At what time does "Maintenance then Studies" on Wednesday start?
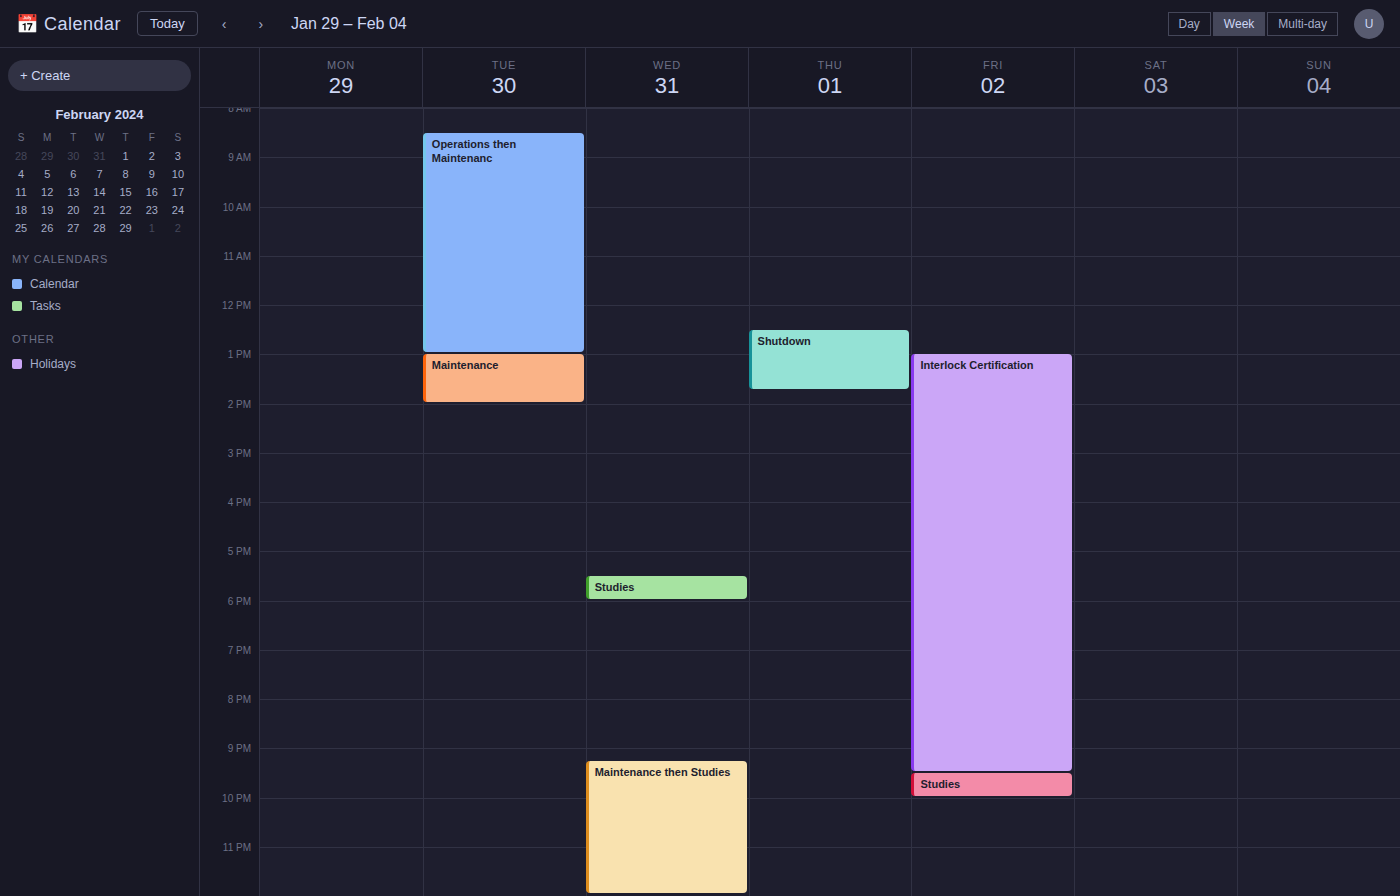
9:15 PM